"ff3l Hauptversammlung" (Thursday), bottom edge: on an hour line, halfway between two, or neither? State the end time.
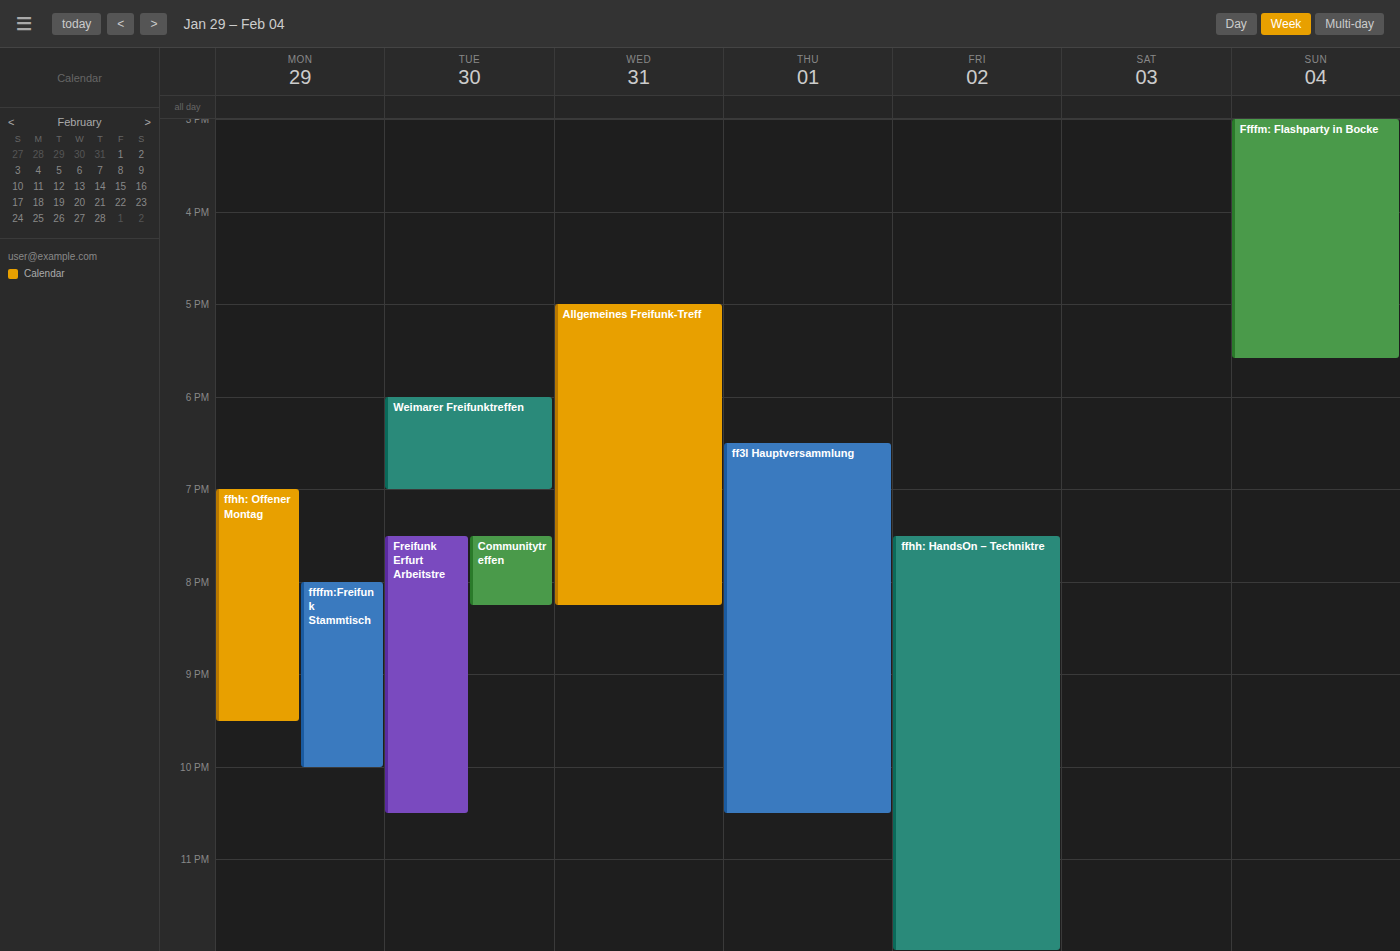
10:30 PM -- halfway between the 10 PM and 11 PM lines.